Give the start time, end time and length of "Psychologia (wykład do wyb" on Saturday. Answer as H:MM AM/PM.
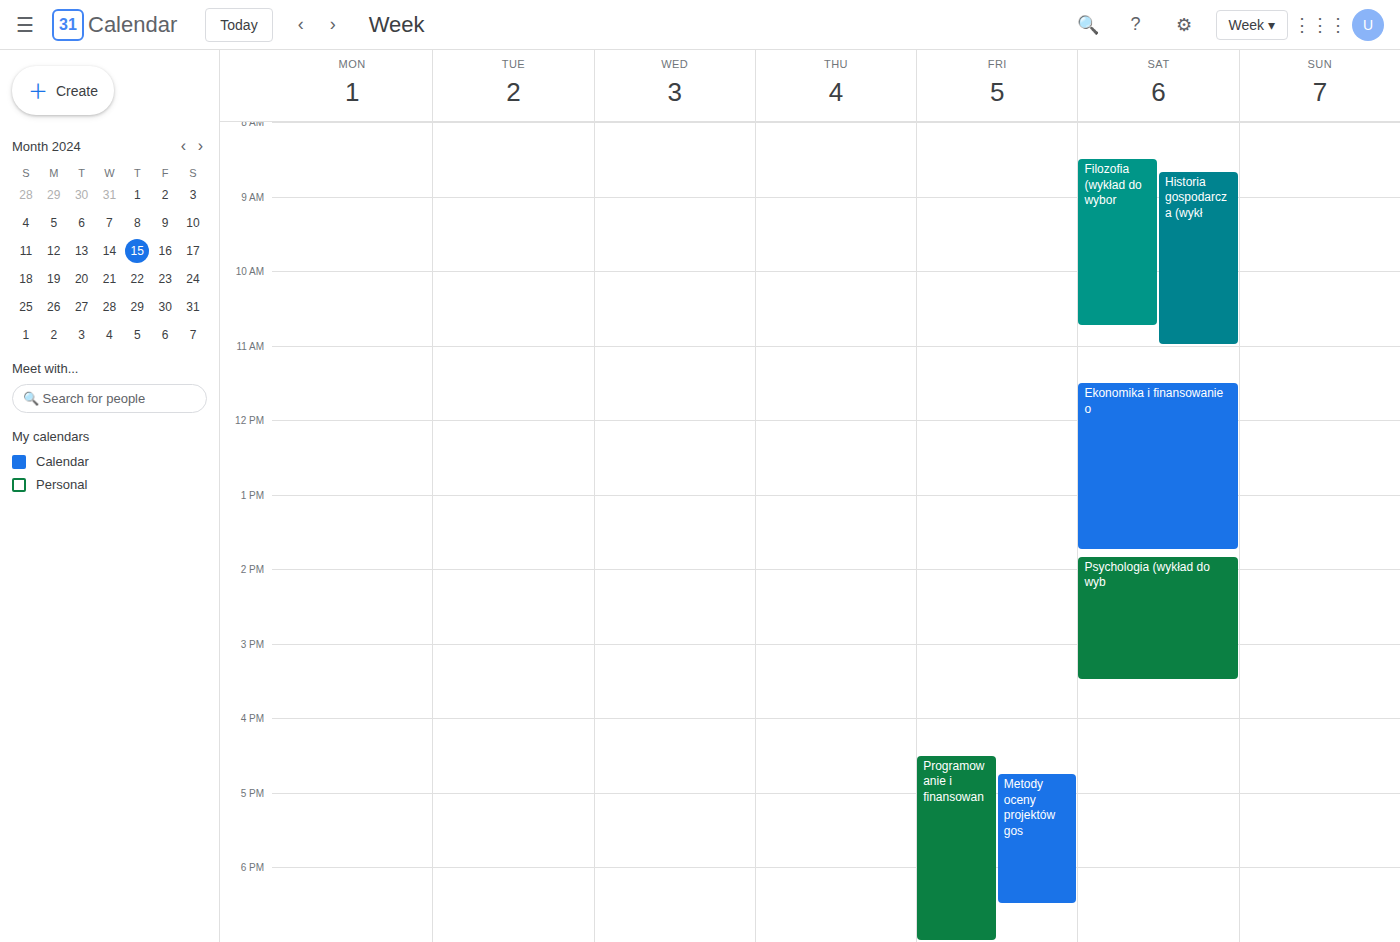
1:50 PM to 3:30 PM, 1 hour 40 minutes